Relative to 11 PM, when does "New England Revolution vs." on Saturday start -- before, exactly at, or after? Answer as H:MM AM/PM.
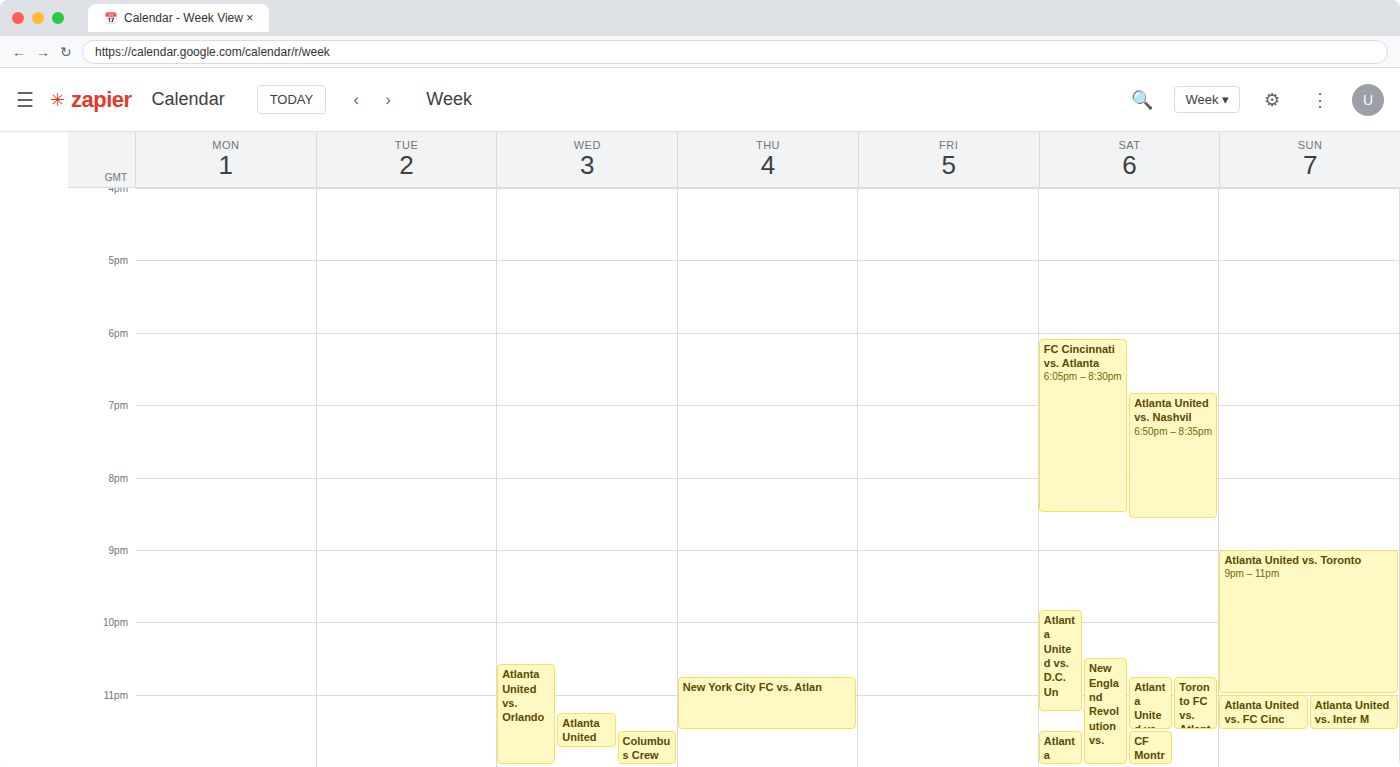
10:30 PM -- before 11 PM, 30 minutes above the 11 PM line.